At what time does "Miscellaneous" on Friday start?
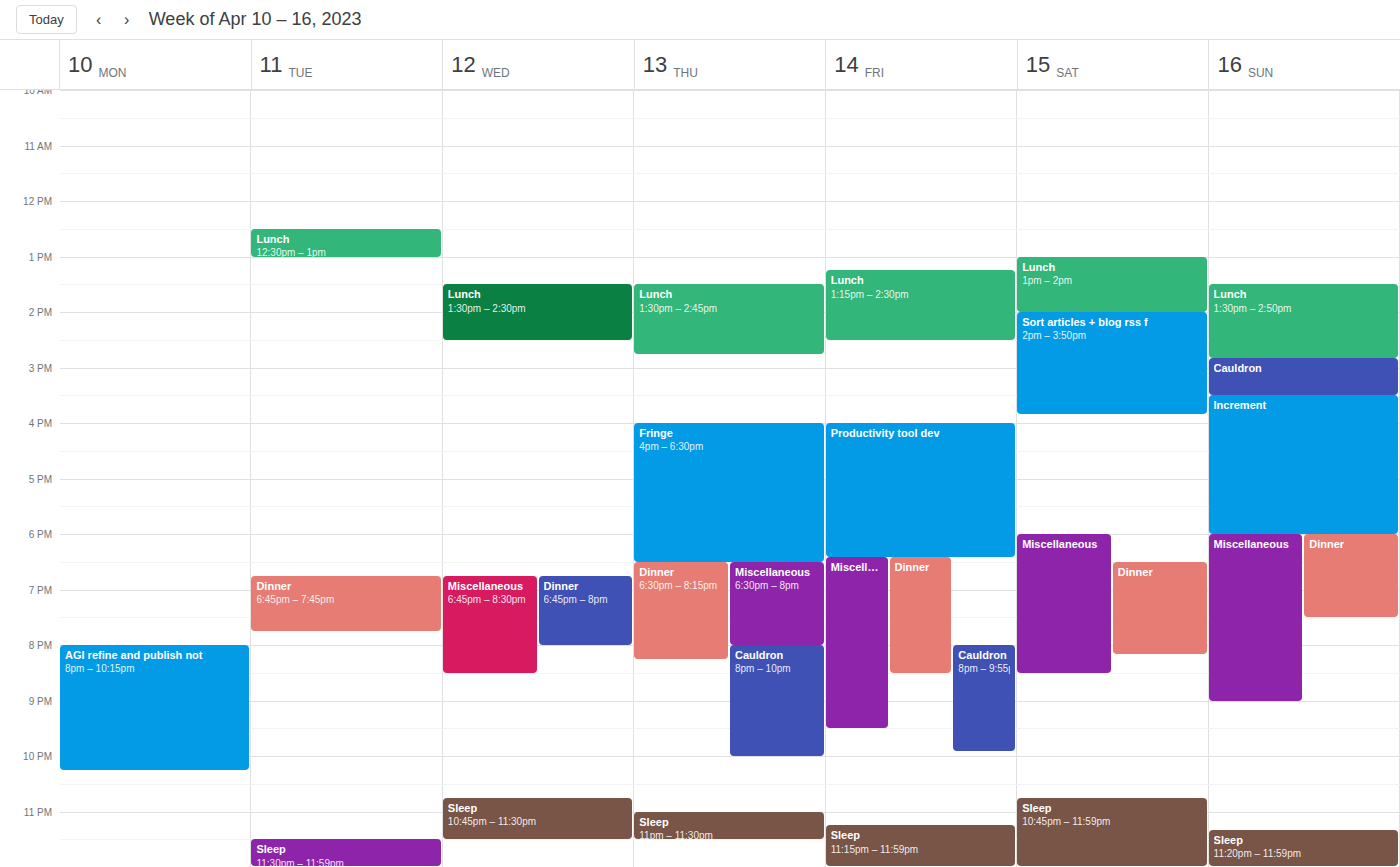
6:25 PM